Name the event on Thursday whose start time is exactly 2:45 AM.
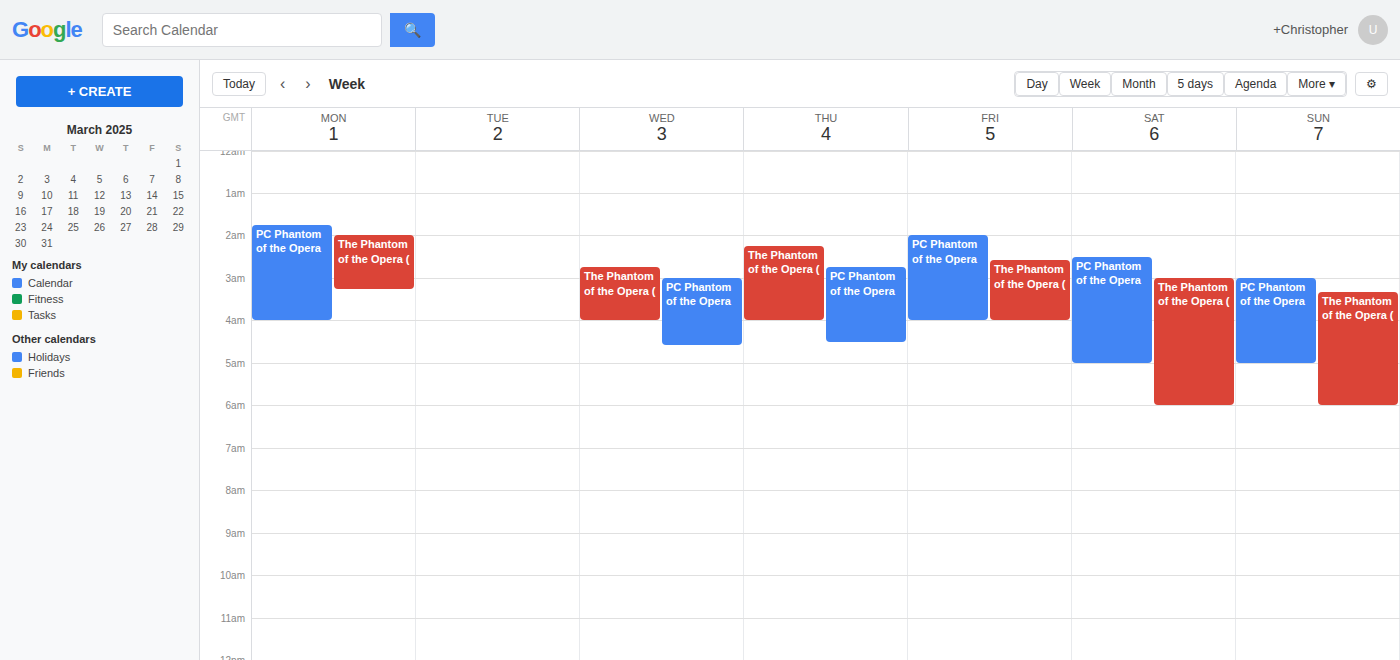
"PC Phantom of the Opera"